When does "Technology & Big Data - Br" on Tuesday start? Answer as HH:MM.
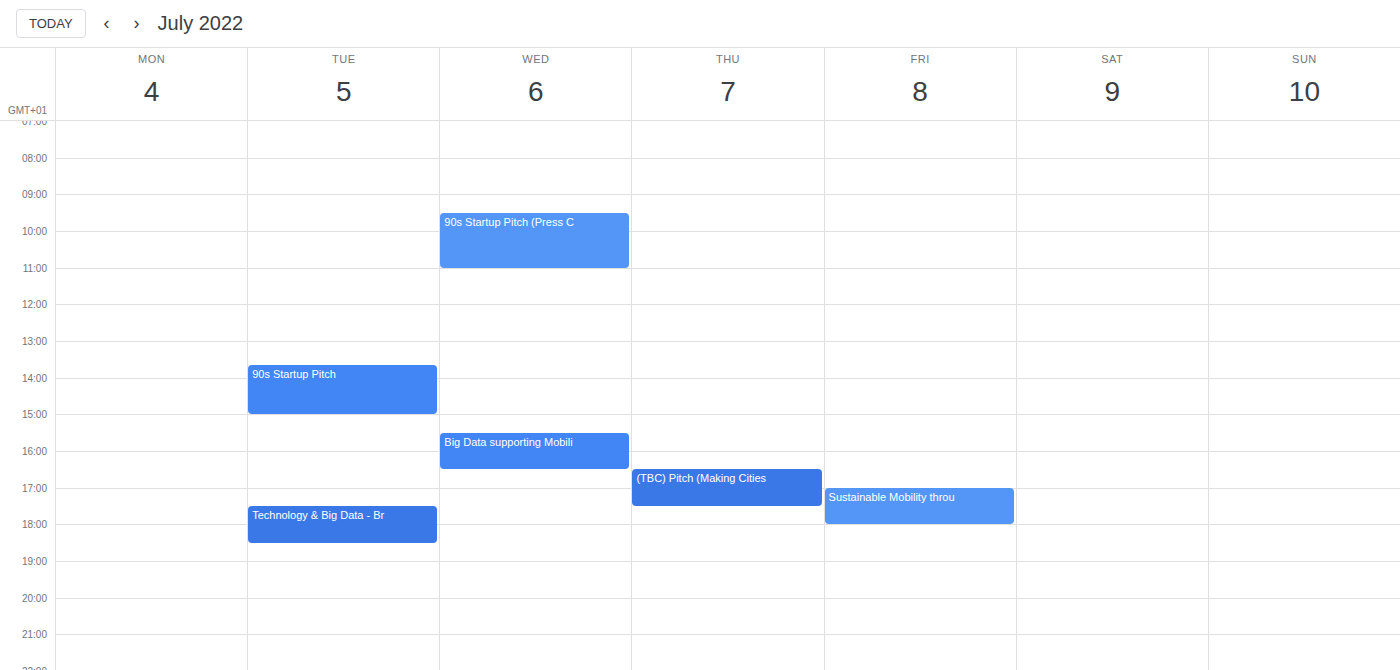
17:30